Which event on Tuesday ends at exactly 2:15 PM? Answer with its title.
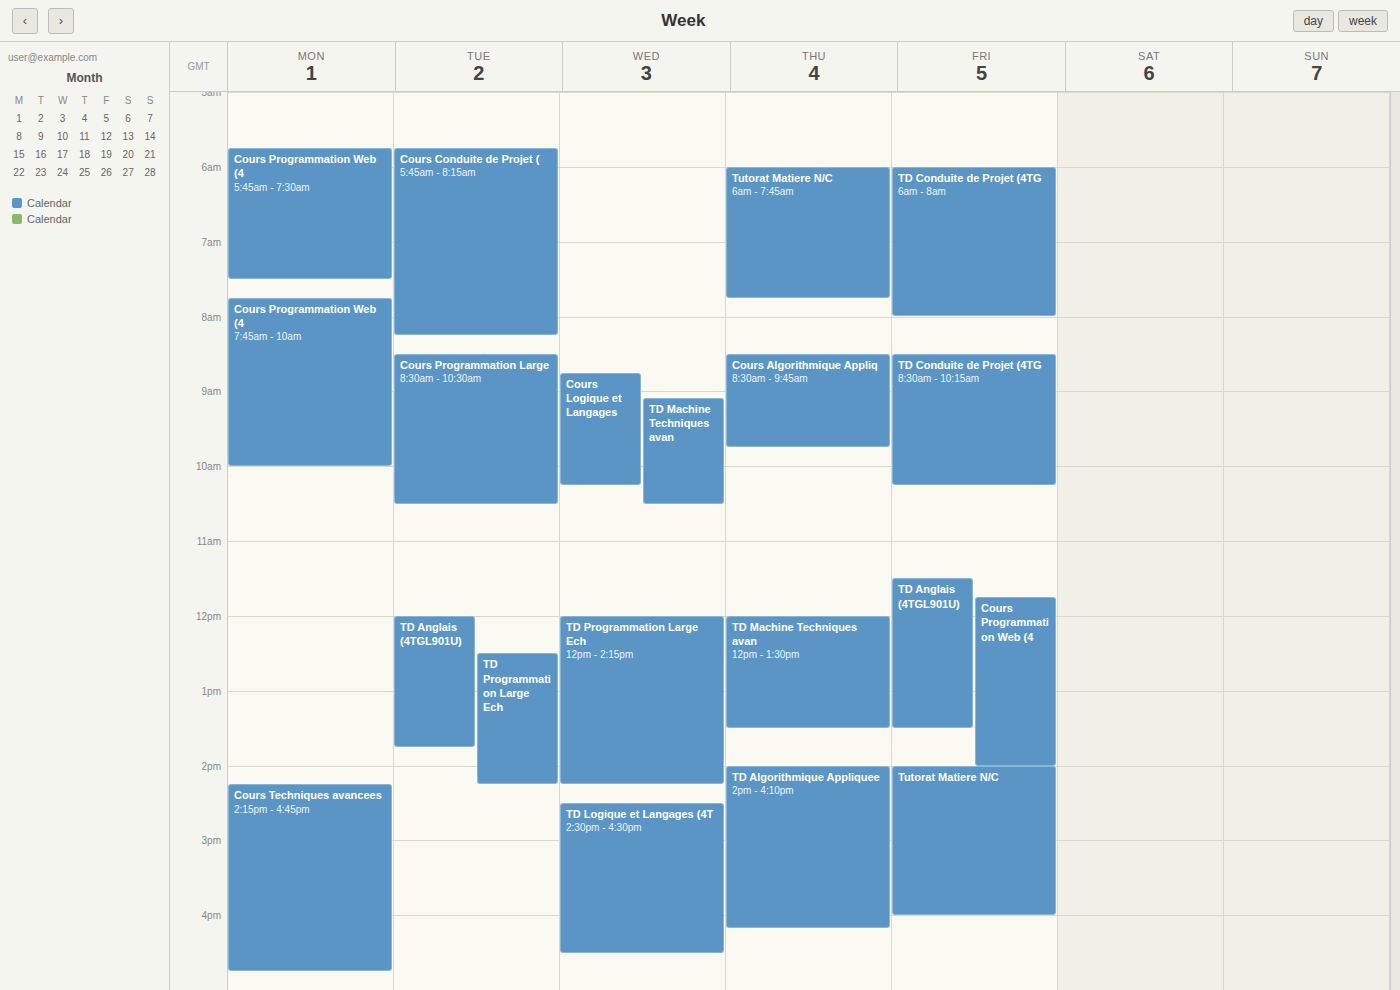
"TD Programmation Large Ech"